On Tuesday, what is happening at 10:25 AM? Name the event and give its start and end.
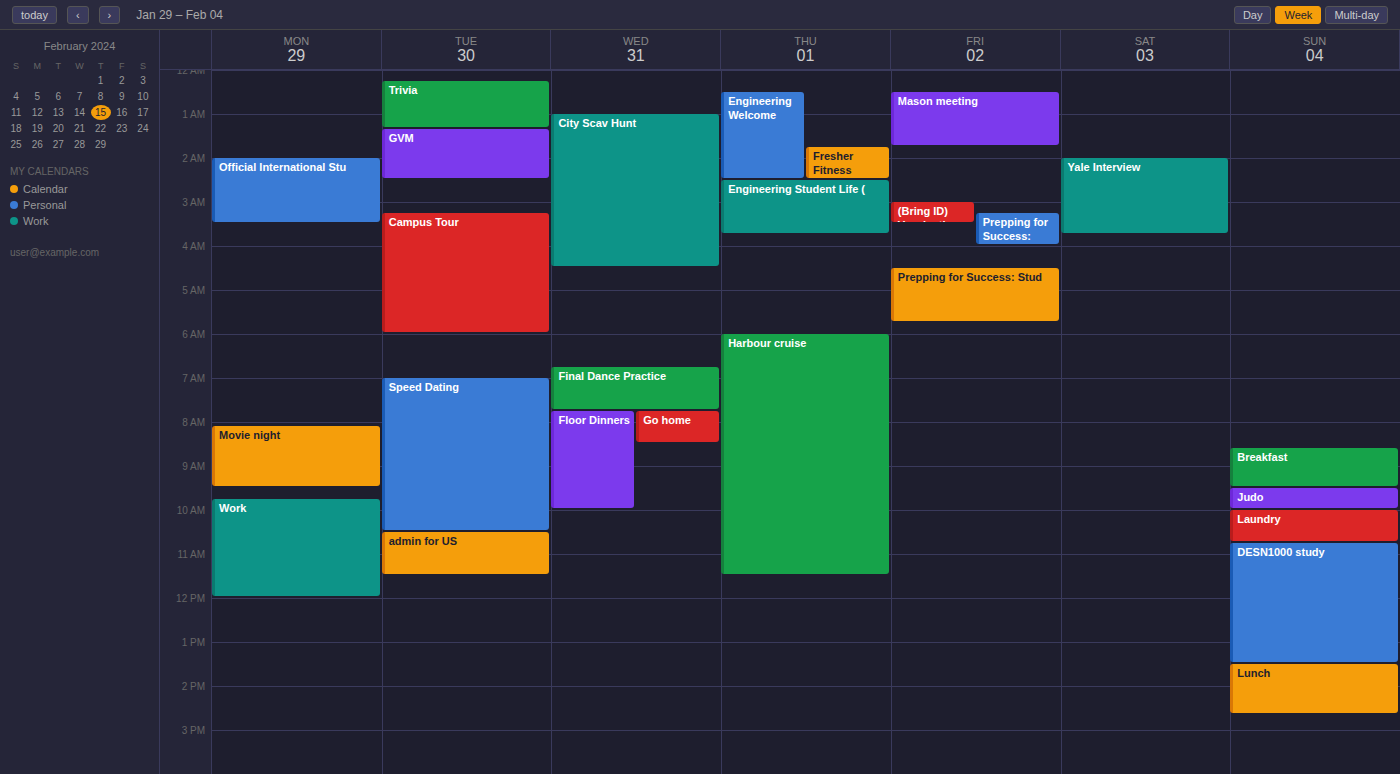
"Speed Dating", 7:00 AM to 10:30 AM